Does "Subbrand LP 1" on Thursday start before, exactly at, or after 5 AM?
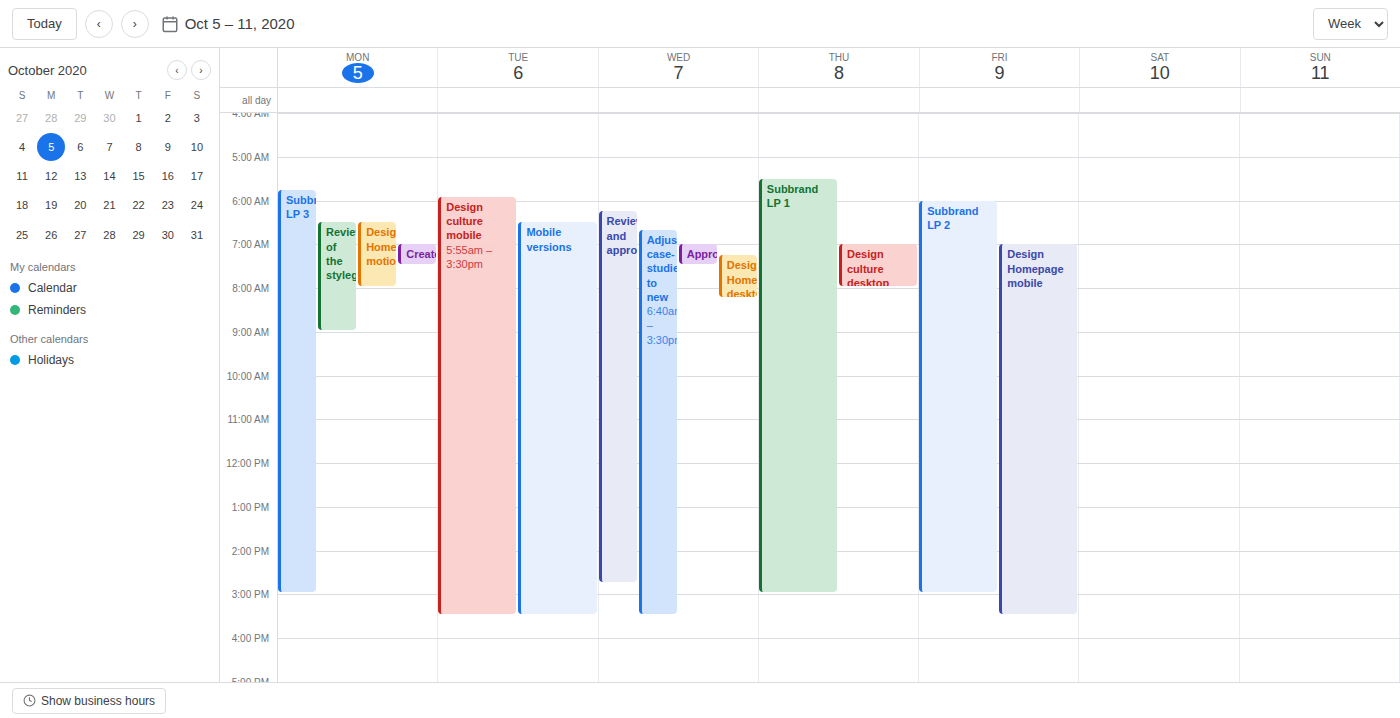
5:30 AM -- after 5 AM, 30 minutes below the 5 AM line.